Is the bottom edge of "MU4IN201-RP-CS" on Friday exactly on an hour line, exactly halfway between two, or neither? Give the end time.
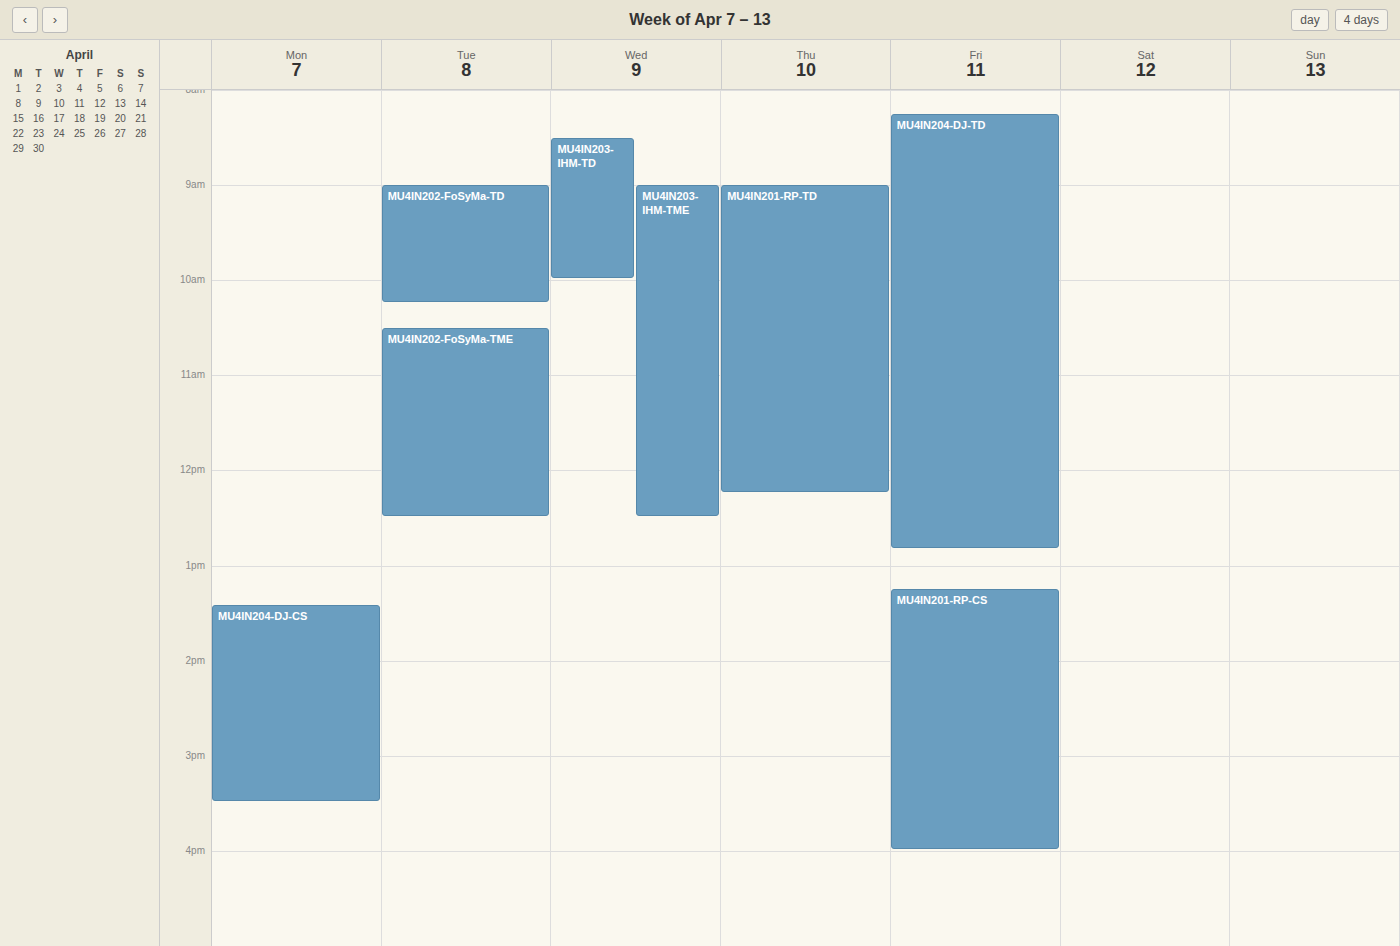
4:00 PM -- exactly on the 4 PM line.